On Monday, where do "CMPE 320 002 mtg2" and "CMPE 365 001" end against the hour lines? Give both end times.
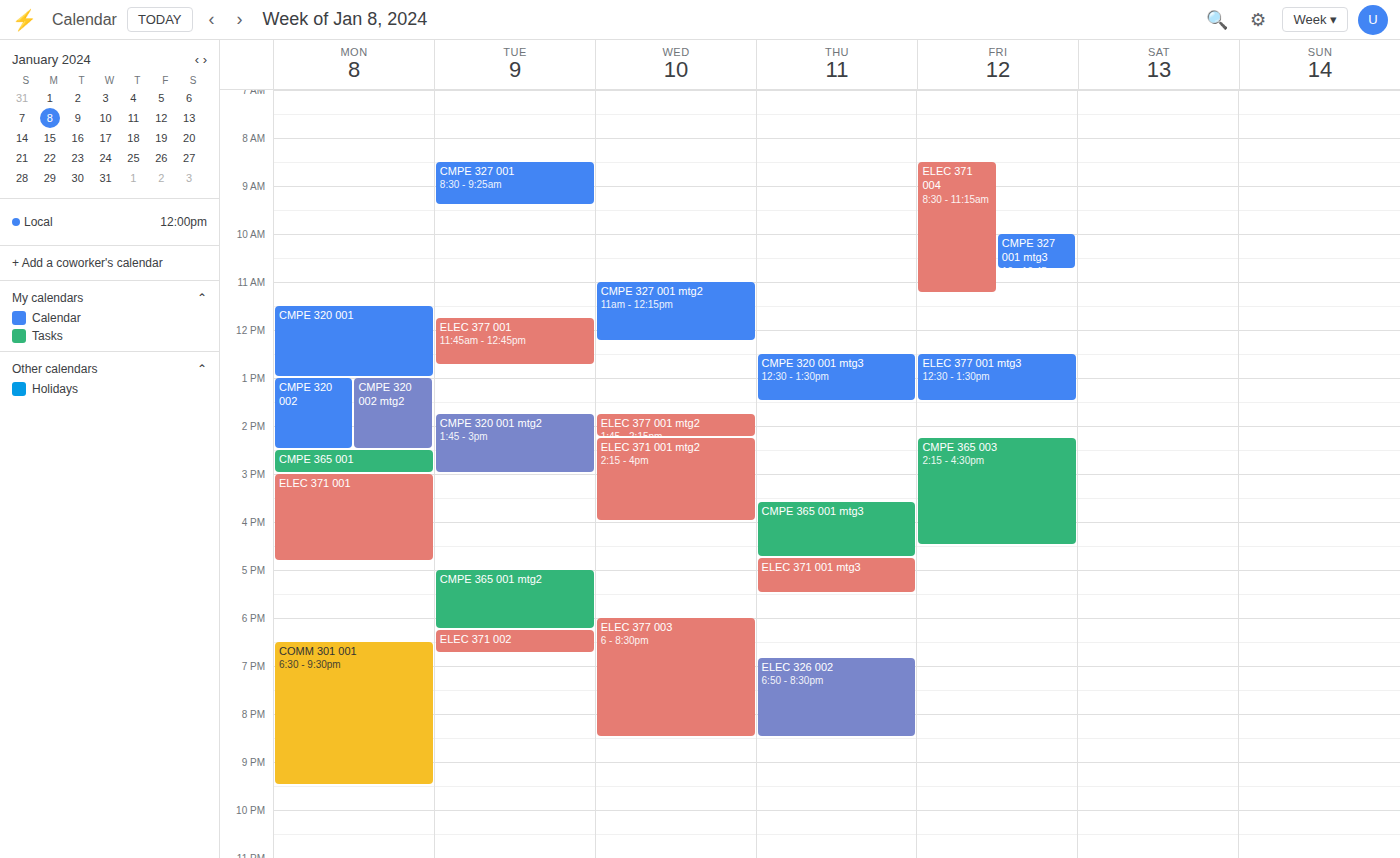
"CMPE 320 002 mtg2": 2:30 PM, halfway between the 2 PM and 3 PM lines. "CMPE 365 001": 3:00 PM, exactly on the 3 PM line.